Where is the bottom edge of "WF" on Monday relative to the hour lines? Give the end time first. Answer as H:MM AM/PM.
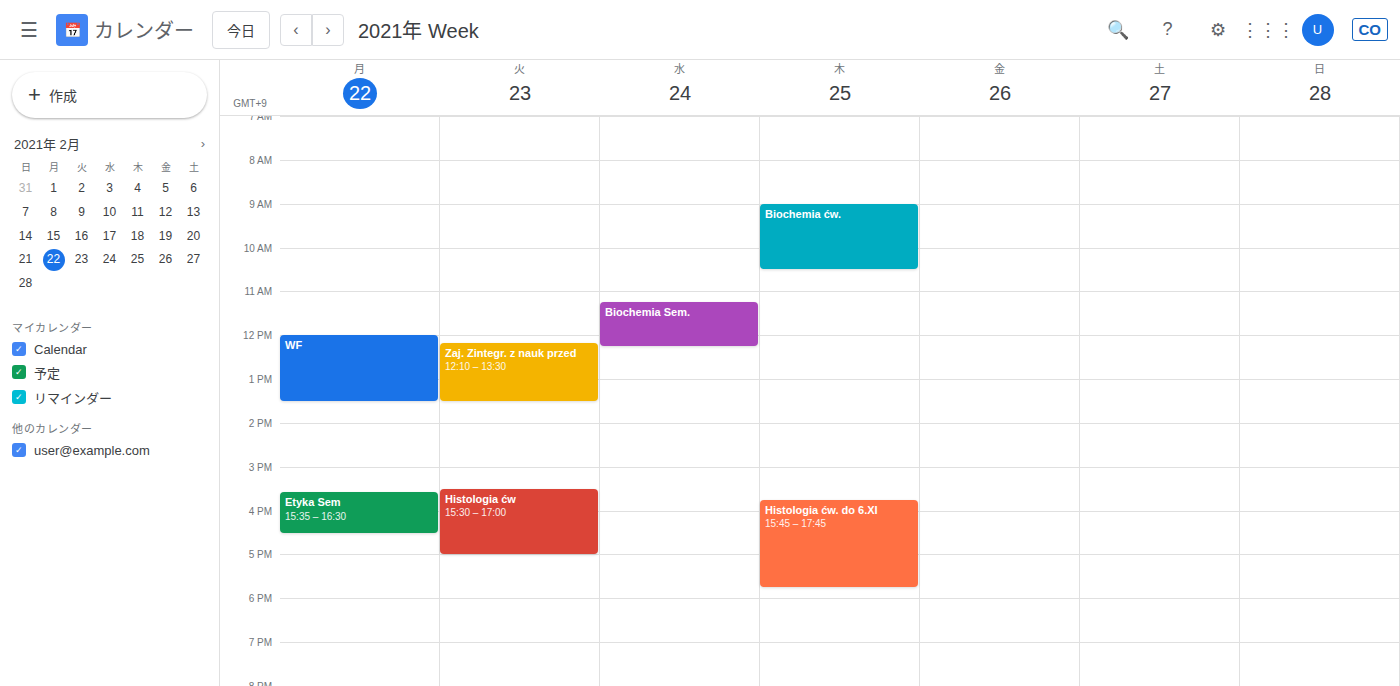
1:30 PM -- halfway between the 1 PM and 2 PM lines.